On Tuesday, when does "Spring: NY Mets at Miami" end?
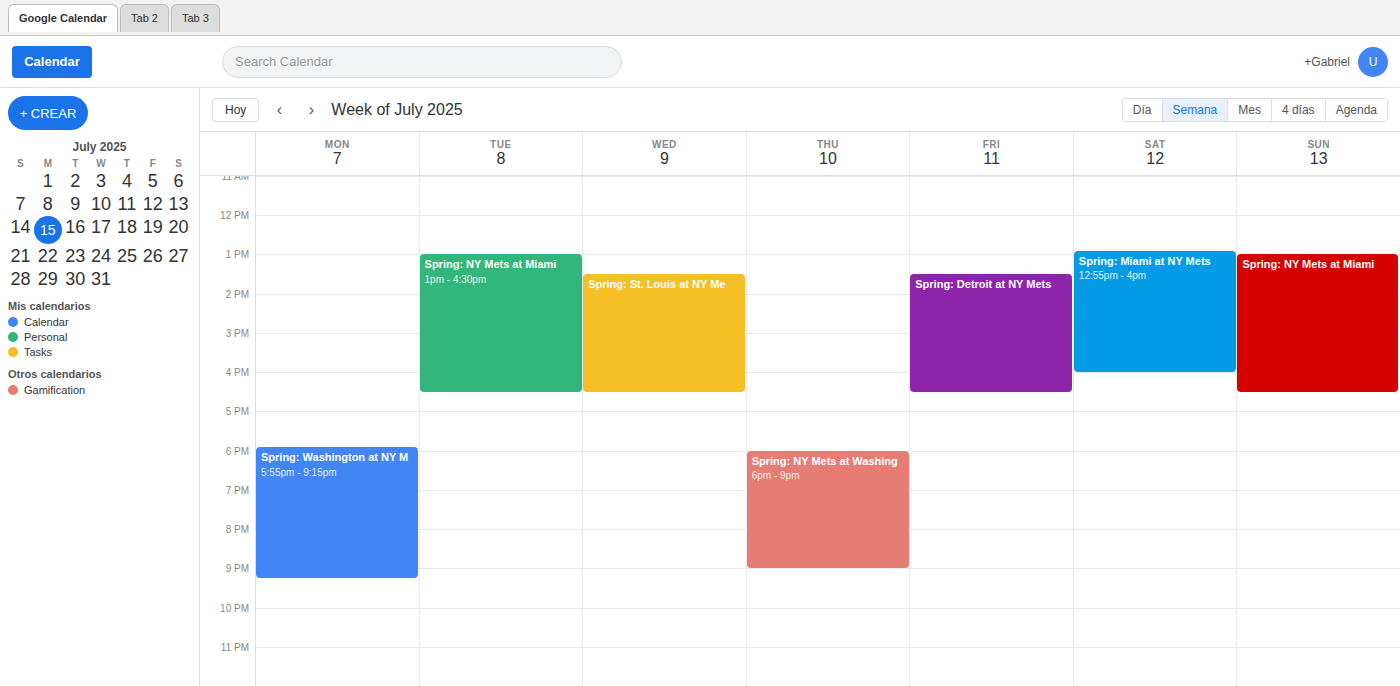
4:30 PM